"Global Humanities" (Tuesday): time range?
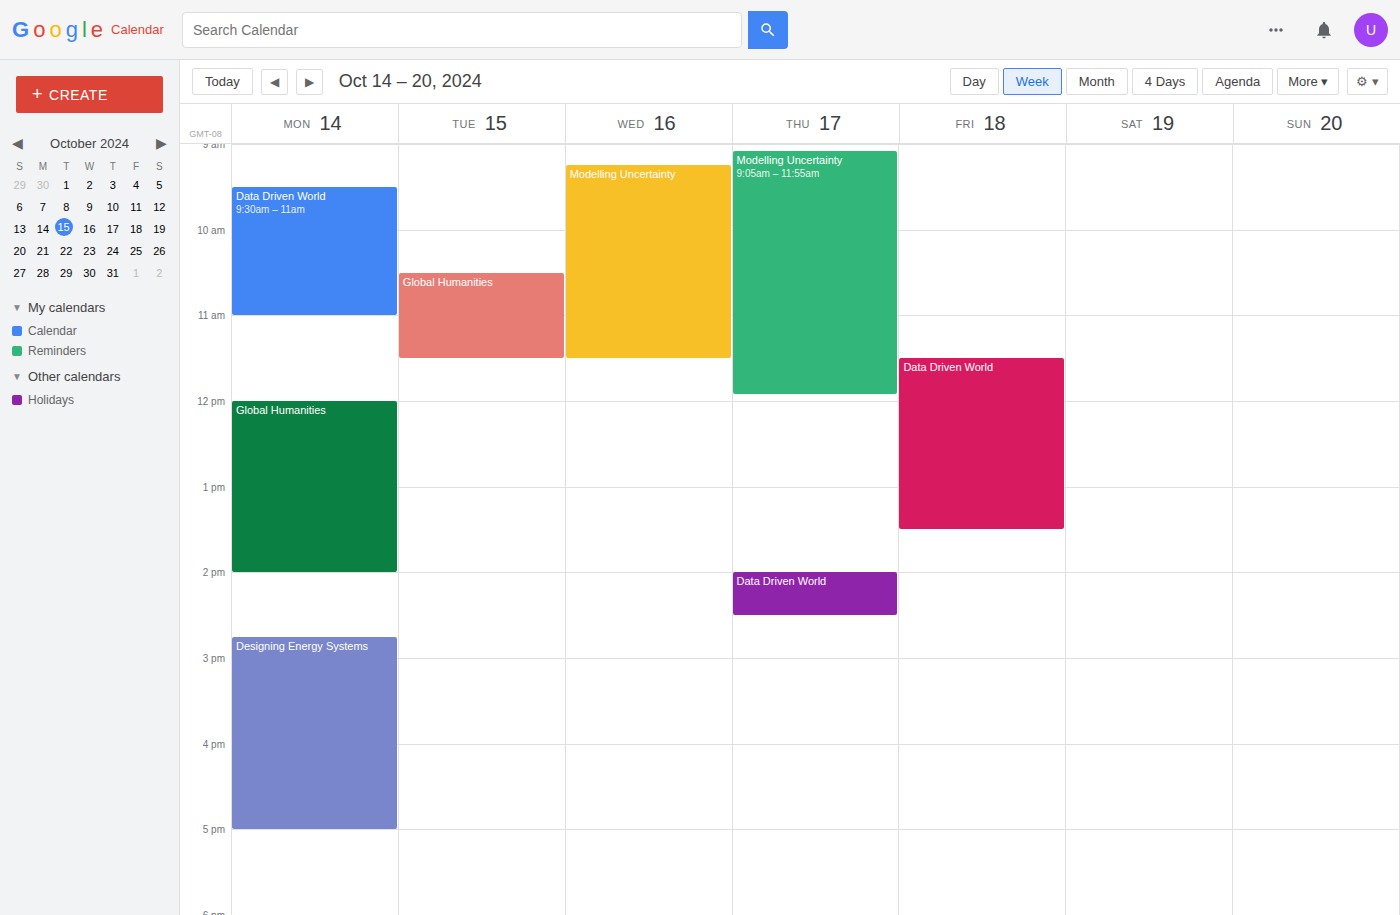
10:30 AM to 11:30 AM